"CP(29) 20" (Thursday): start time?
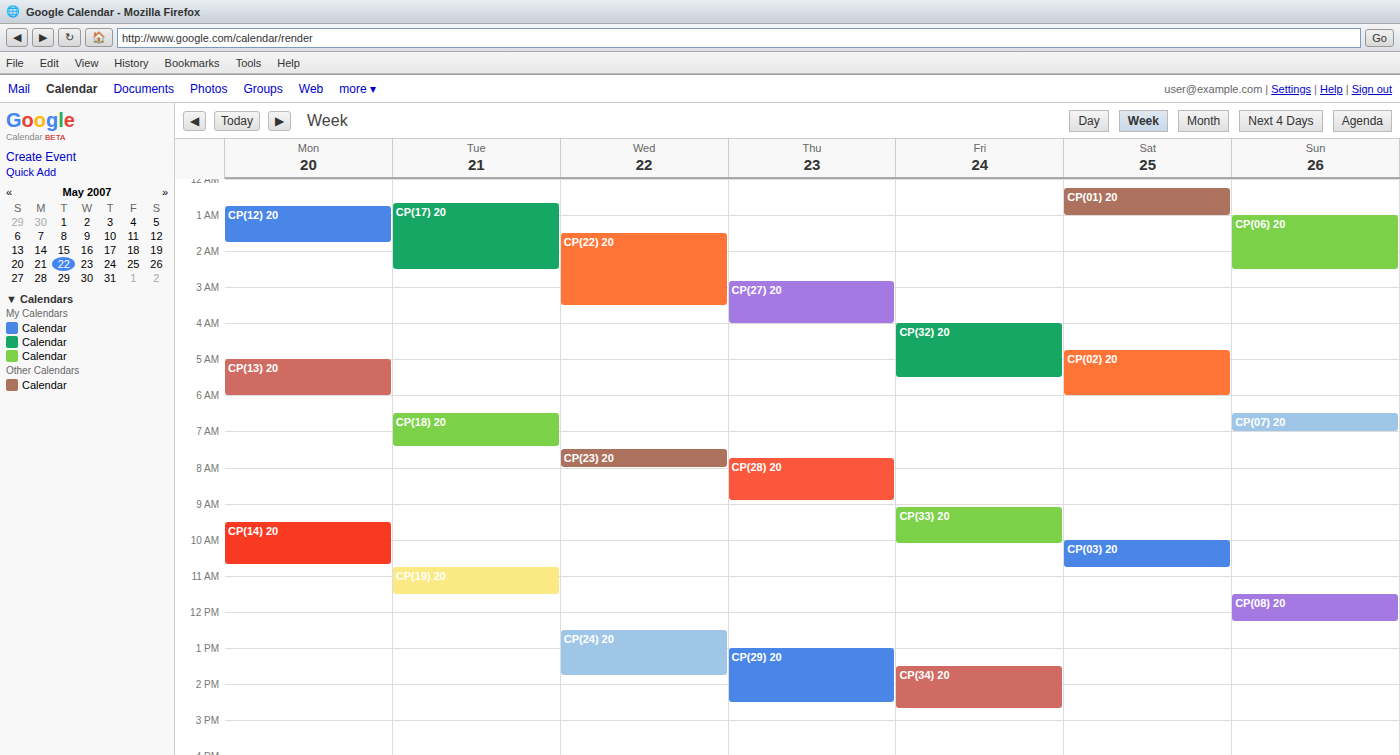
1:00 PM